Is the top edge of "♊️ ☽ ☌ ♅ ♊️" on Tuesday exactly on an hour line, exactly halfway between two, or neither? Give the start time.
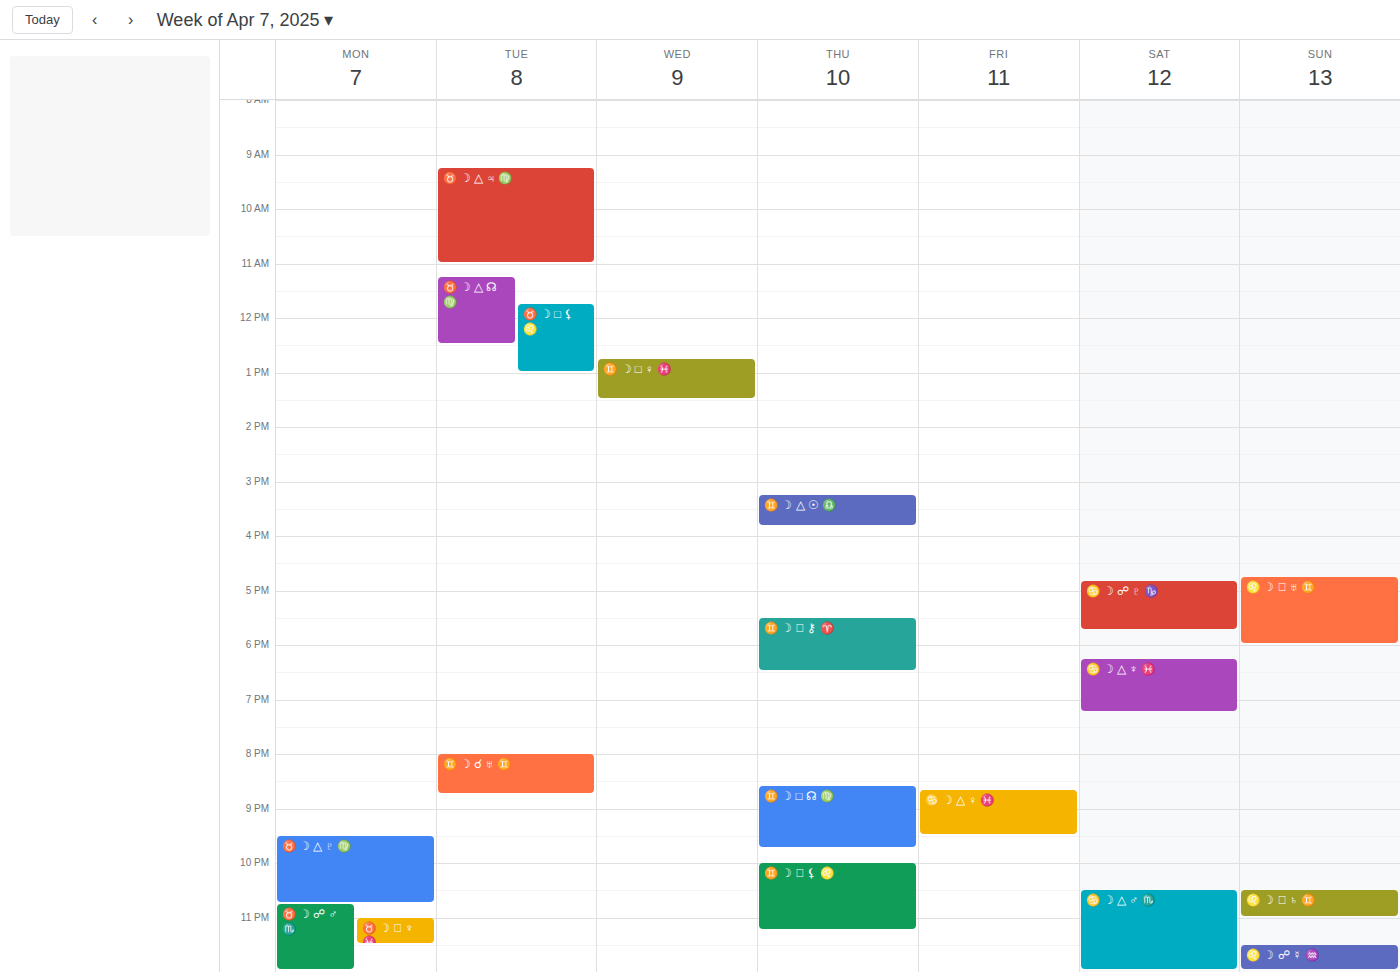
20:00 -- exactly on the 20:00 line.